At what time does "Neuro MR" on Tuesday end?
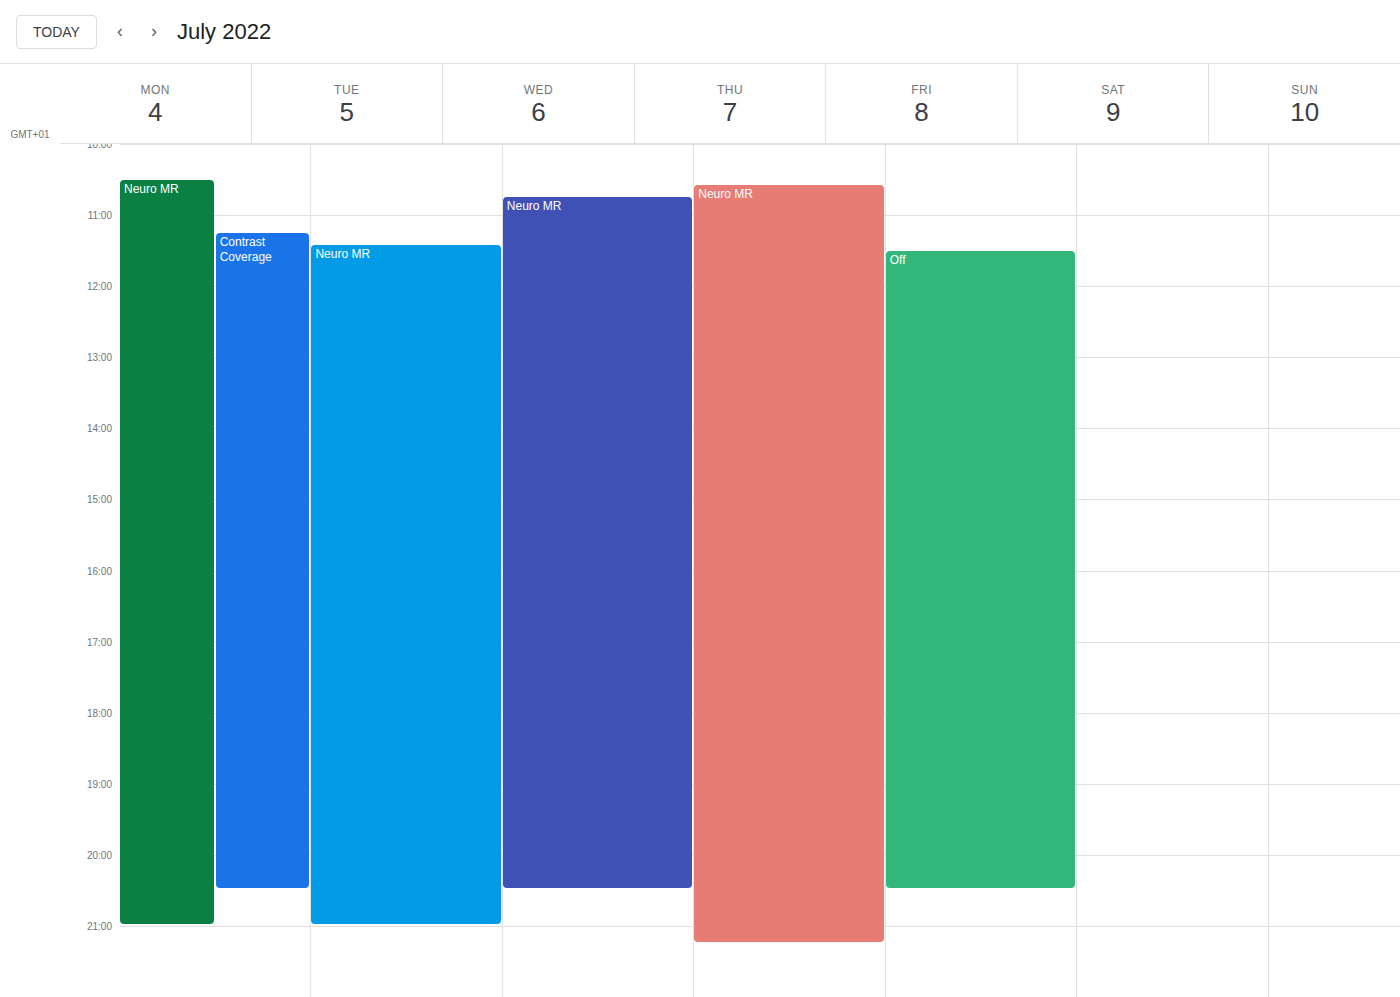
9:00 PM